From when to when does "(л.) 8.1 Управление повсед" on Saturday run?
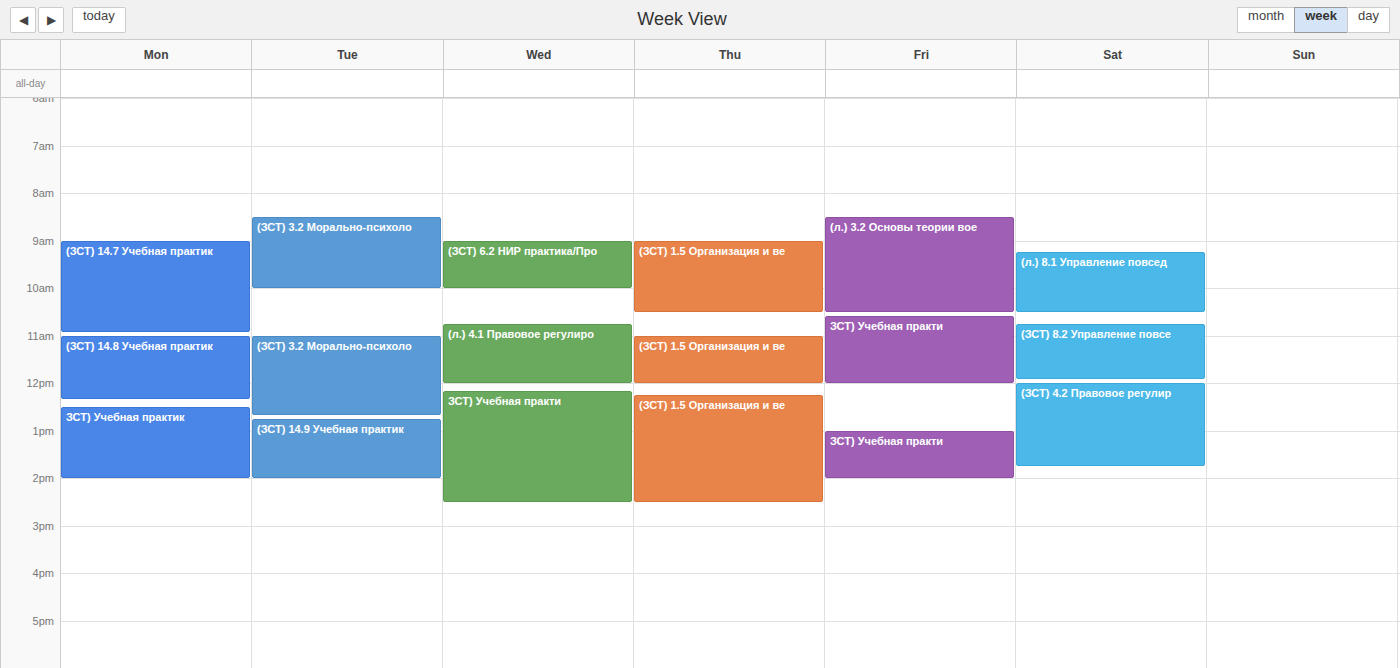
9:15 AM to 10:30 AM